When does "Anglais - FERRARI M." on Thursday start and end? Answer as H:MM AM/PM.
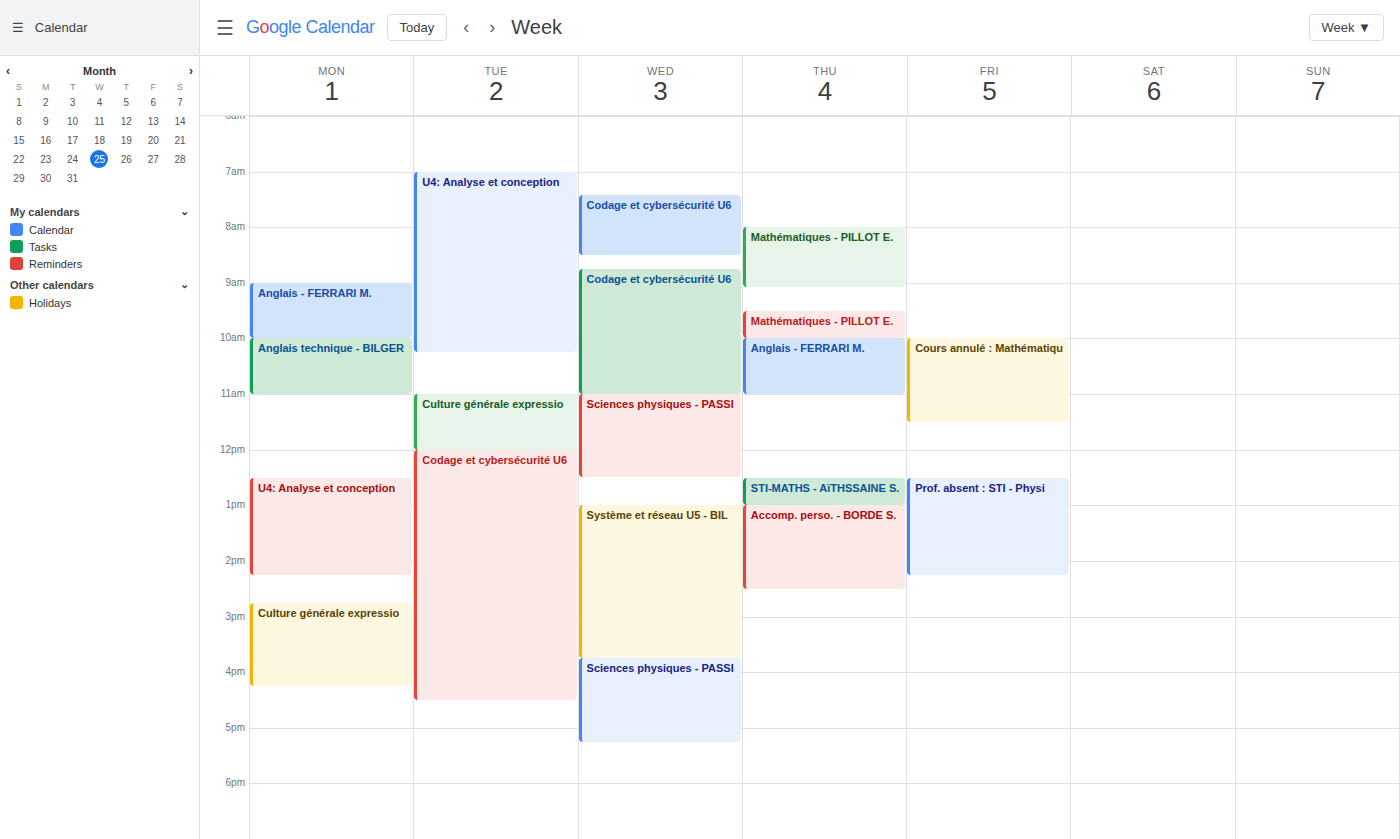
10:00 AM to 11:00 AM